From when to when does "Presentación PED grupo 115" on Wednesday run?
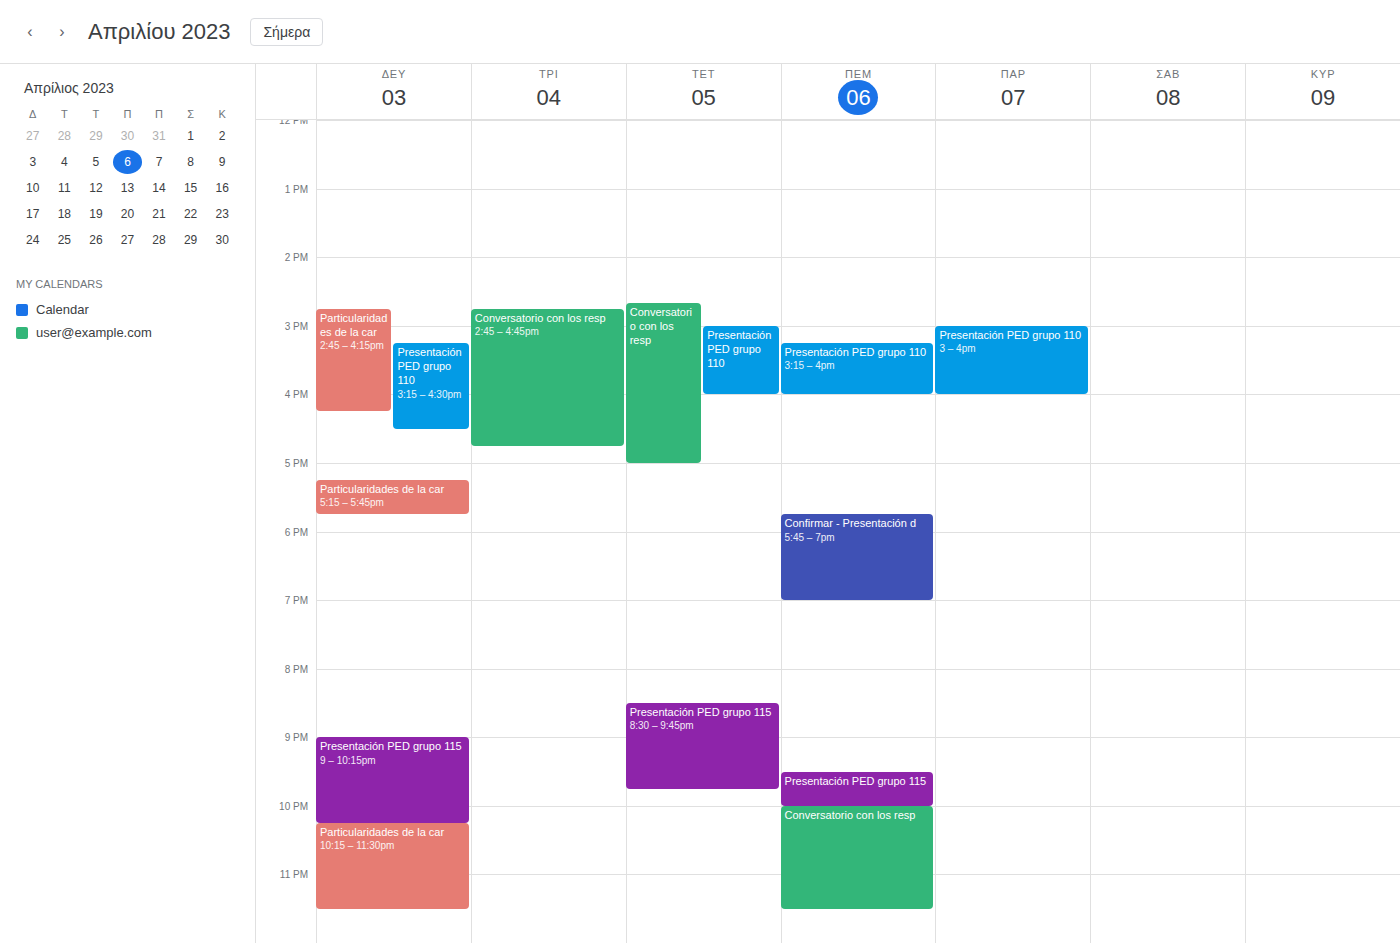
8:30 PM to 9:45 PM